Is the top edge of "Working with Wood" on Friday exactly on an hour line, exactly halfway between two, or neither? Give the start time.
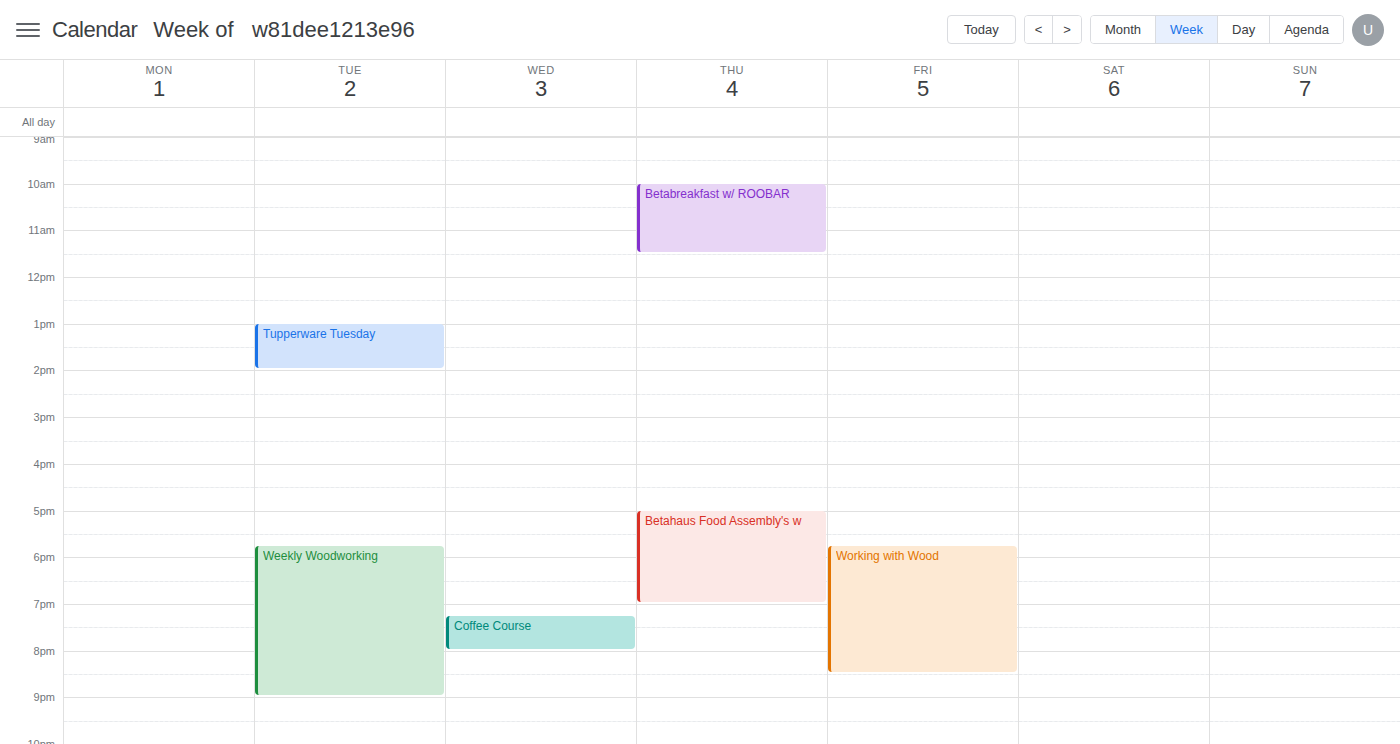
5:45 PM -- neither: three quarters of the way from the 5 PM line to the 6 PM line.